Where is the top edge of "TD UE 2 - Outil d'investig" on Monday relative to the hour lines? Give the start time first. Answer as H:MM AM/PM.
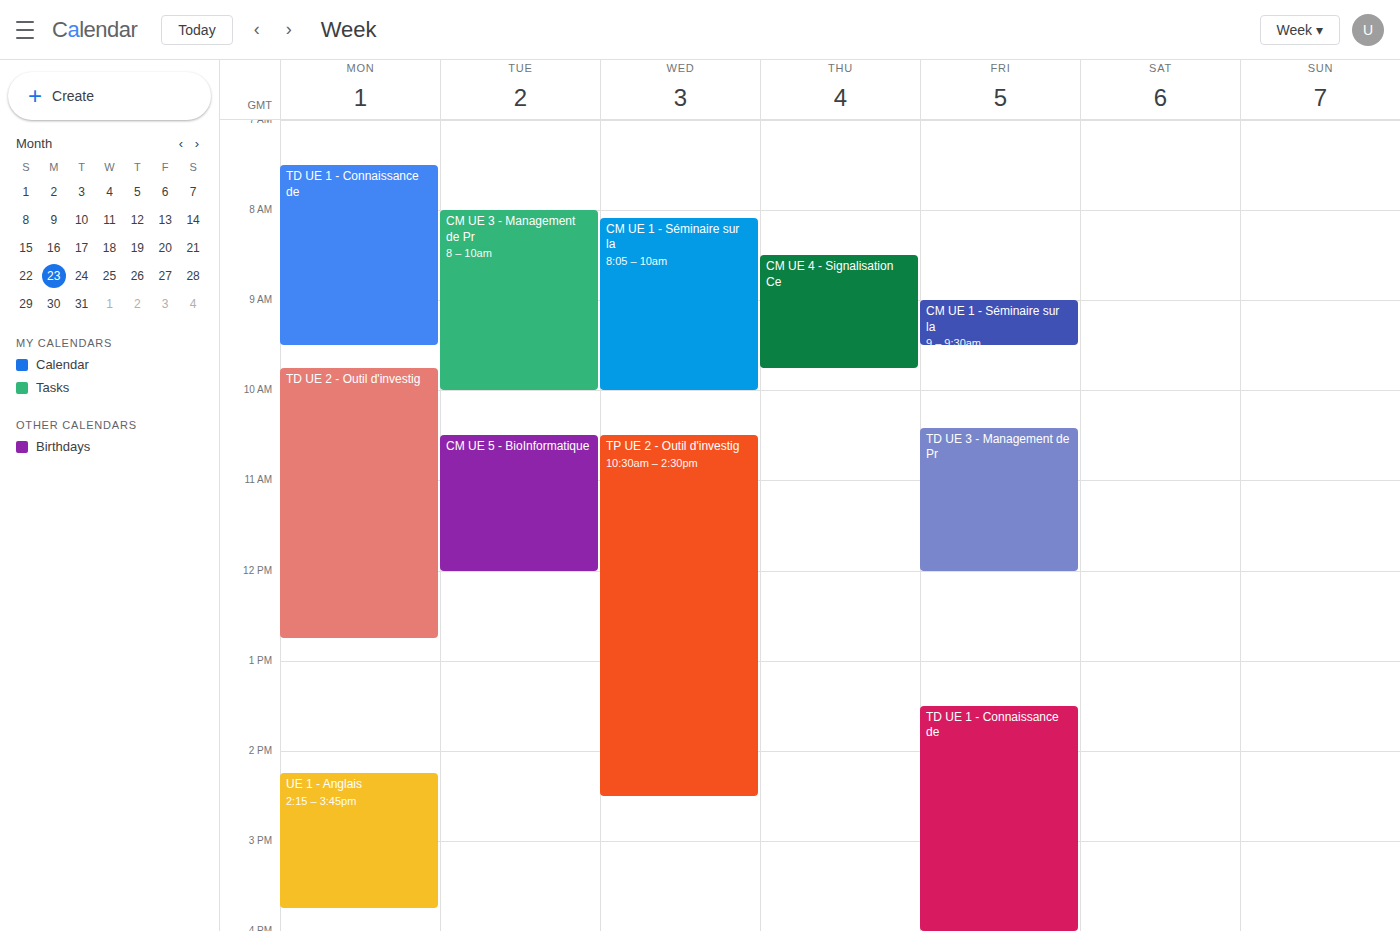
9:45 AM -- neither: three quarters of the way from the 9 AM line to the 10 AM line.